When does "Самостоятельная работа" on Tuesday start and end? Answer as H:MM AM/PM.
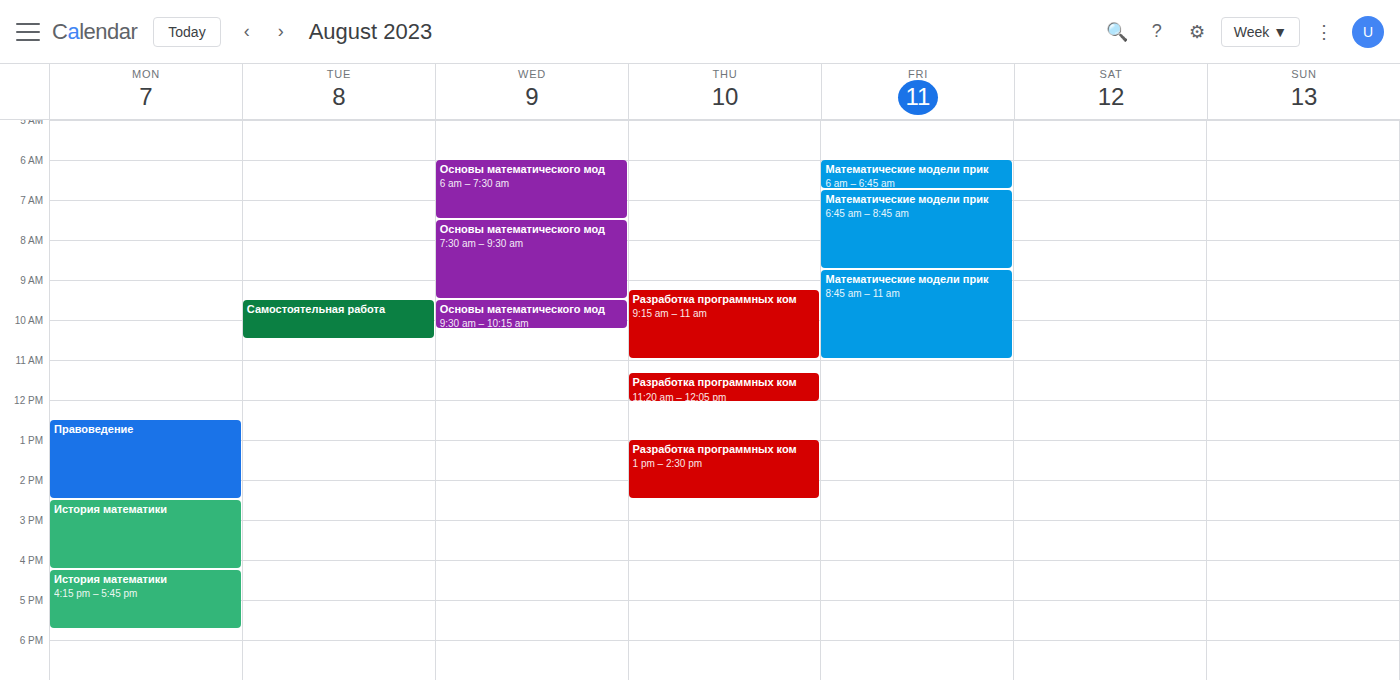
9:30 AM to 10:30 AM